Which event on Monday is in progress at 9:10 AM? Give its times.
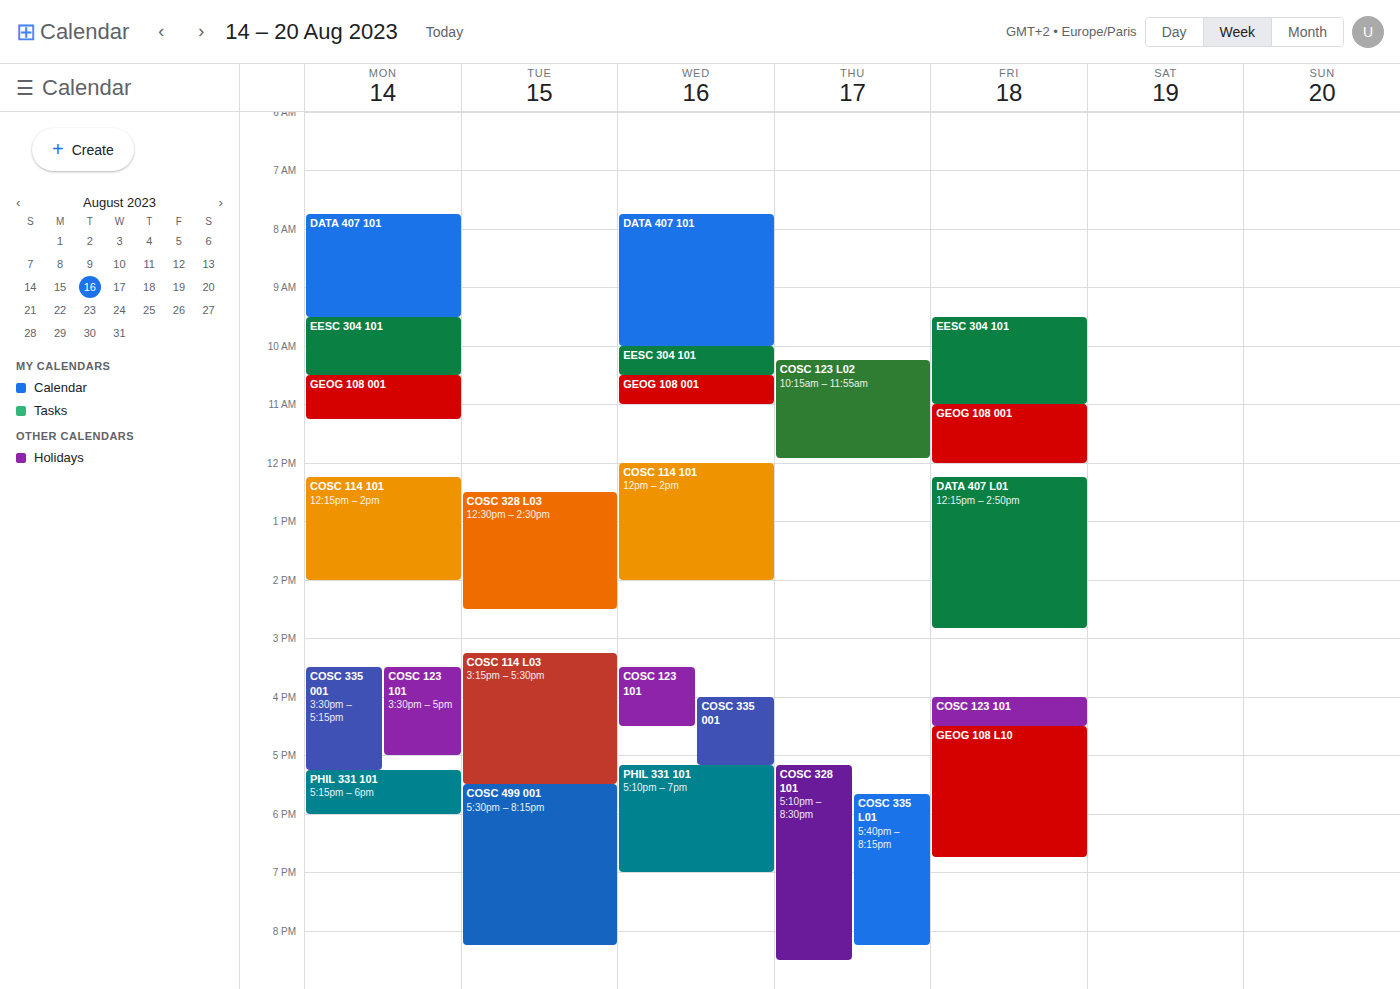
"DATA 407 101", 7:45 AM to 9:30 AM